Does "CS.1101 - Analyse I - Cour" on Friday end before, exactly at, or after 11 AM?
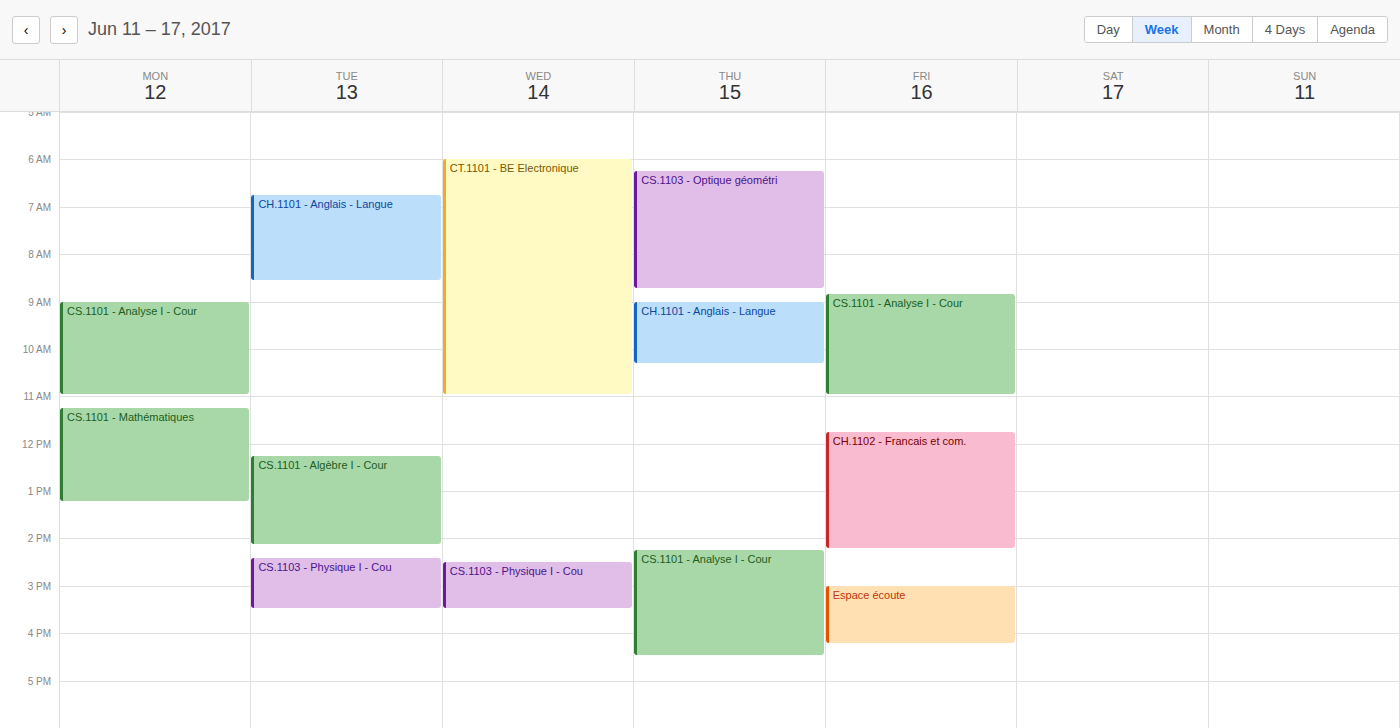
11:00 AM -- exactly at 11 AM, on the 11 AM line.